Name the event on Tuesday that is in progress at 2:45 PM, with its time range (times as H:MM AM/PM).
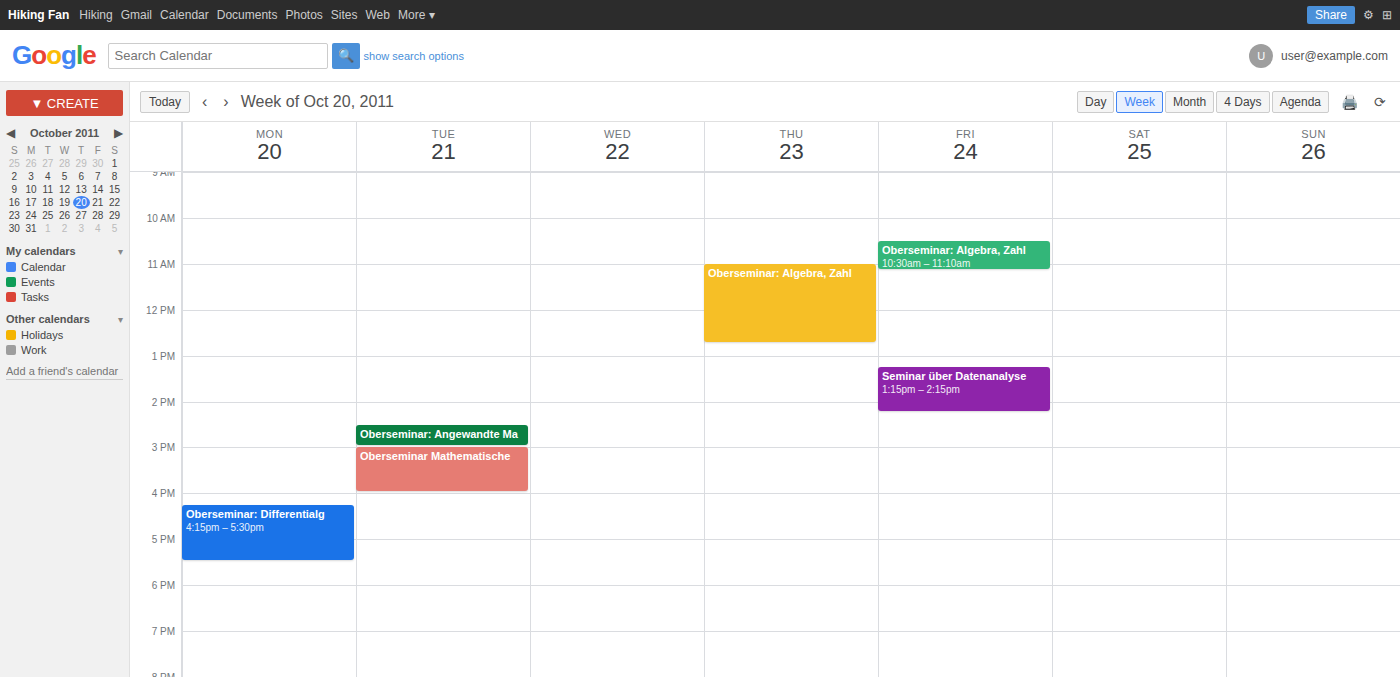
"Oberseminar: Angewandte Ma", 2:30 PM to 3:00 PM